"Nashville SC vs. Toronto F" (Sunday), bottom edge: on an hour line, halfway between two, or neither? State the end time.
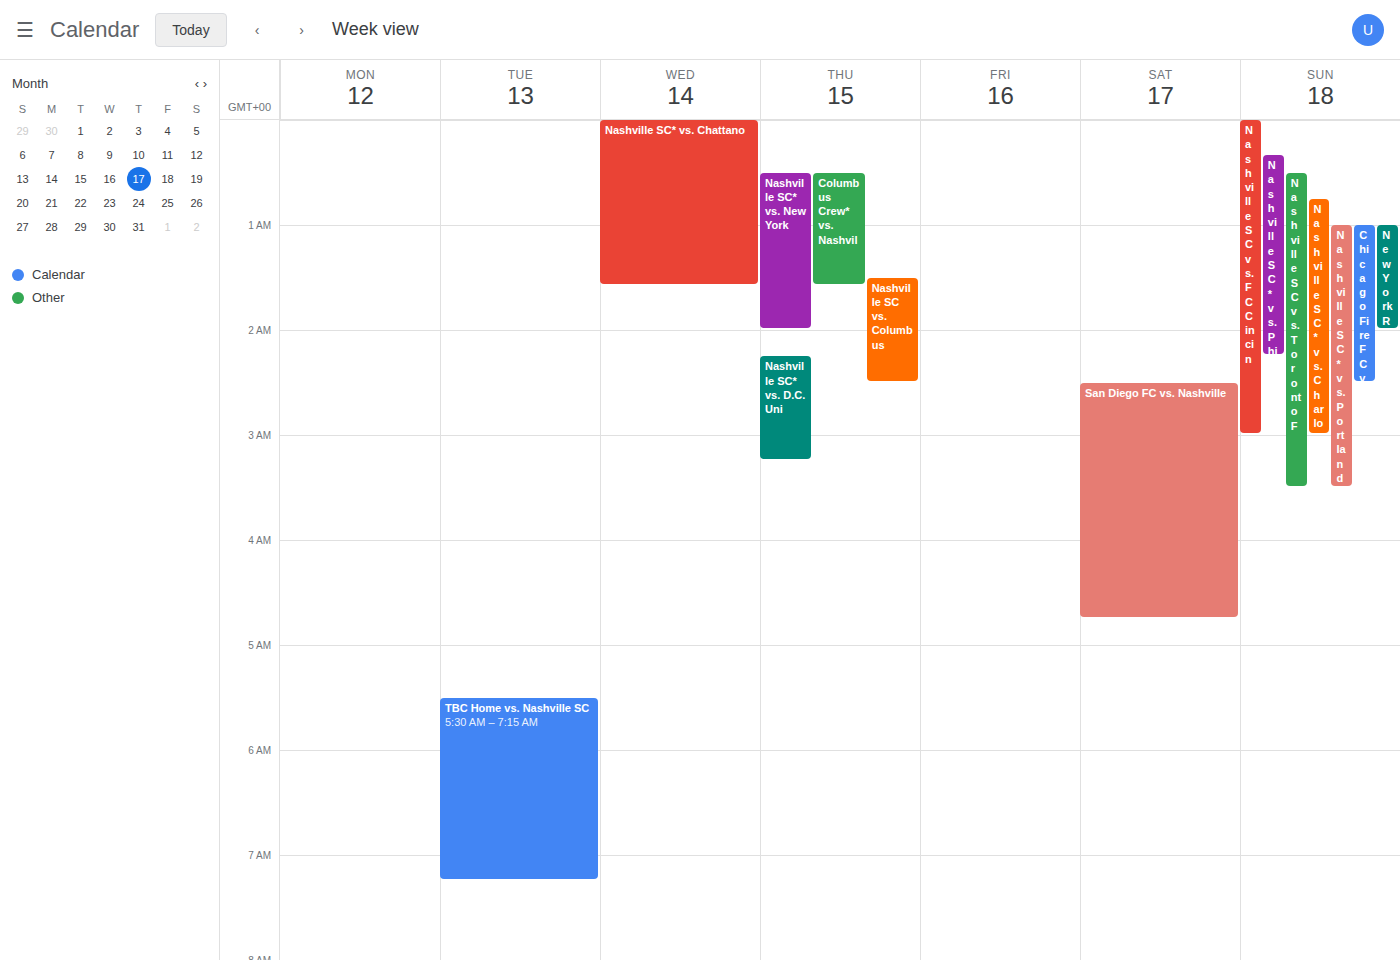
3:30 AM -- halfway between the 3 AM and 4 AM lines.